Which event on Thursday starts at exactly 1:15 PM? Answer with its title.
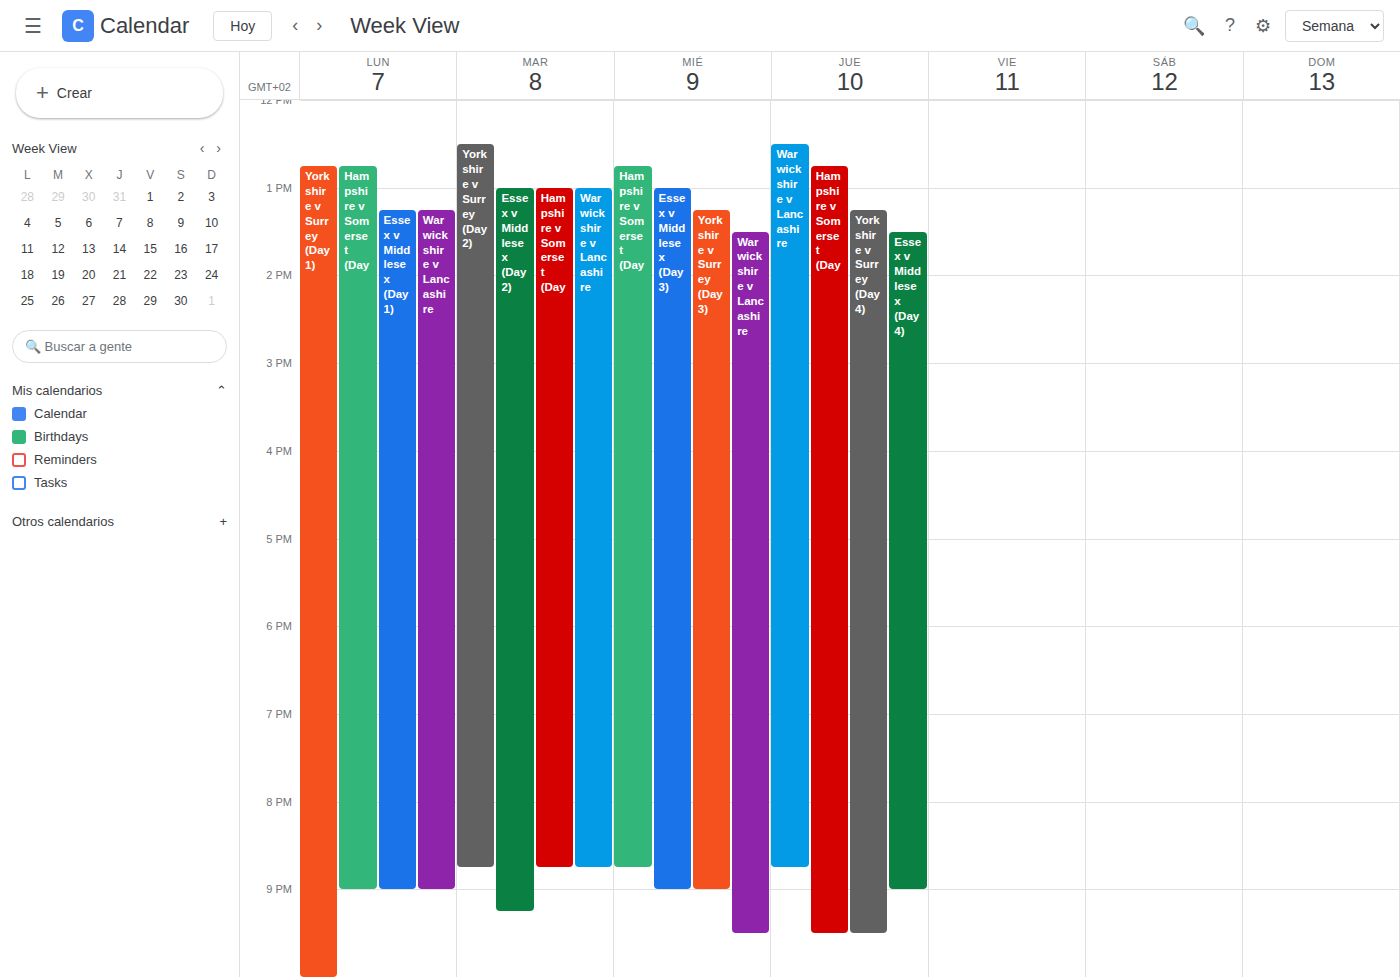
"Yorkshire v Surrey (Day 4)"